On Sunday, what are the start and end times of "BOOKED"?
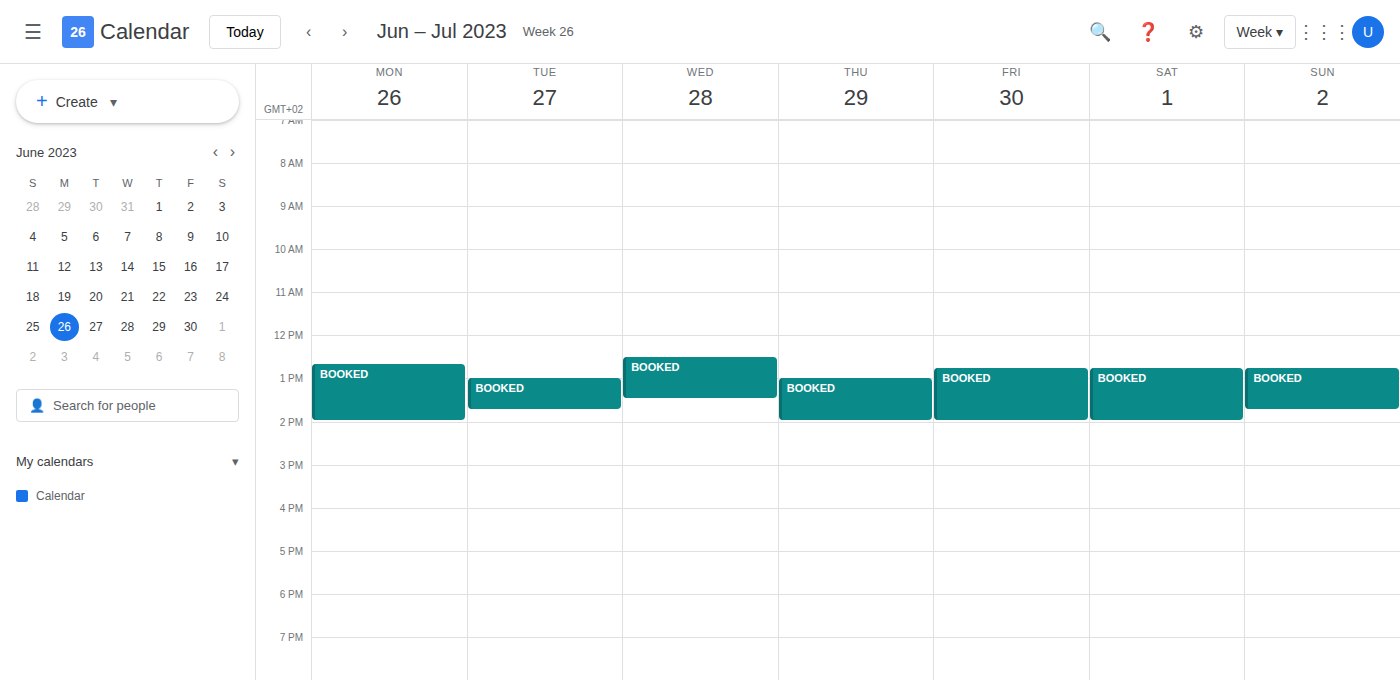
12:45 PM to 1:45 PM